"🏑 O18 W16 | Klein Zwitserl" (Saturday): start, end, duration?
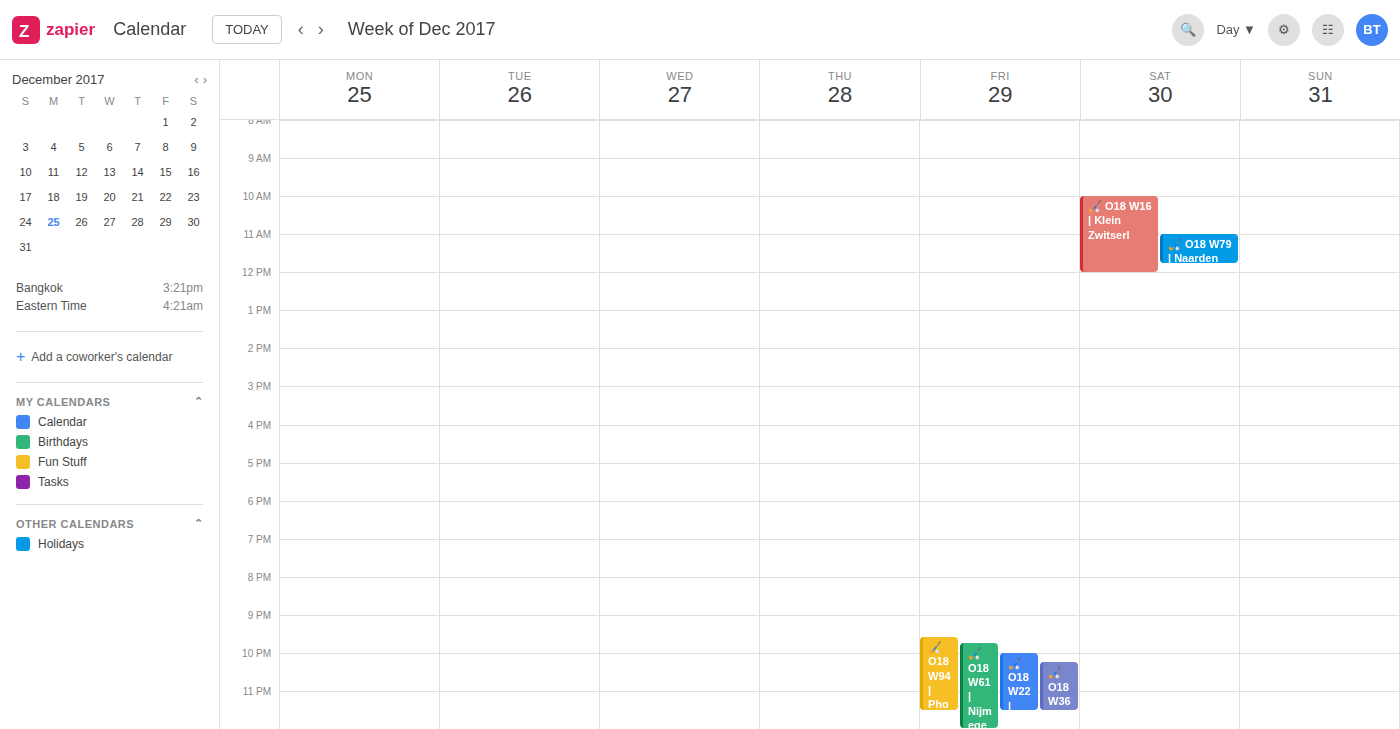
10:00 AM to 12:00 PM, 2 hours